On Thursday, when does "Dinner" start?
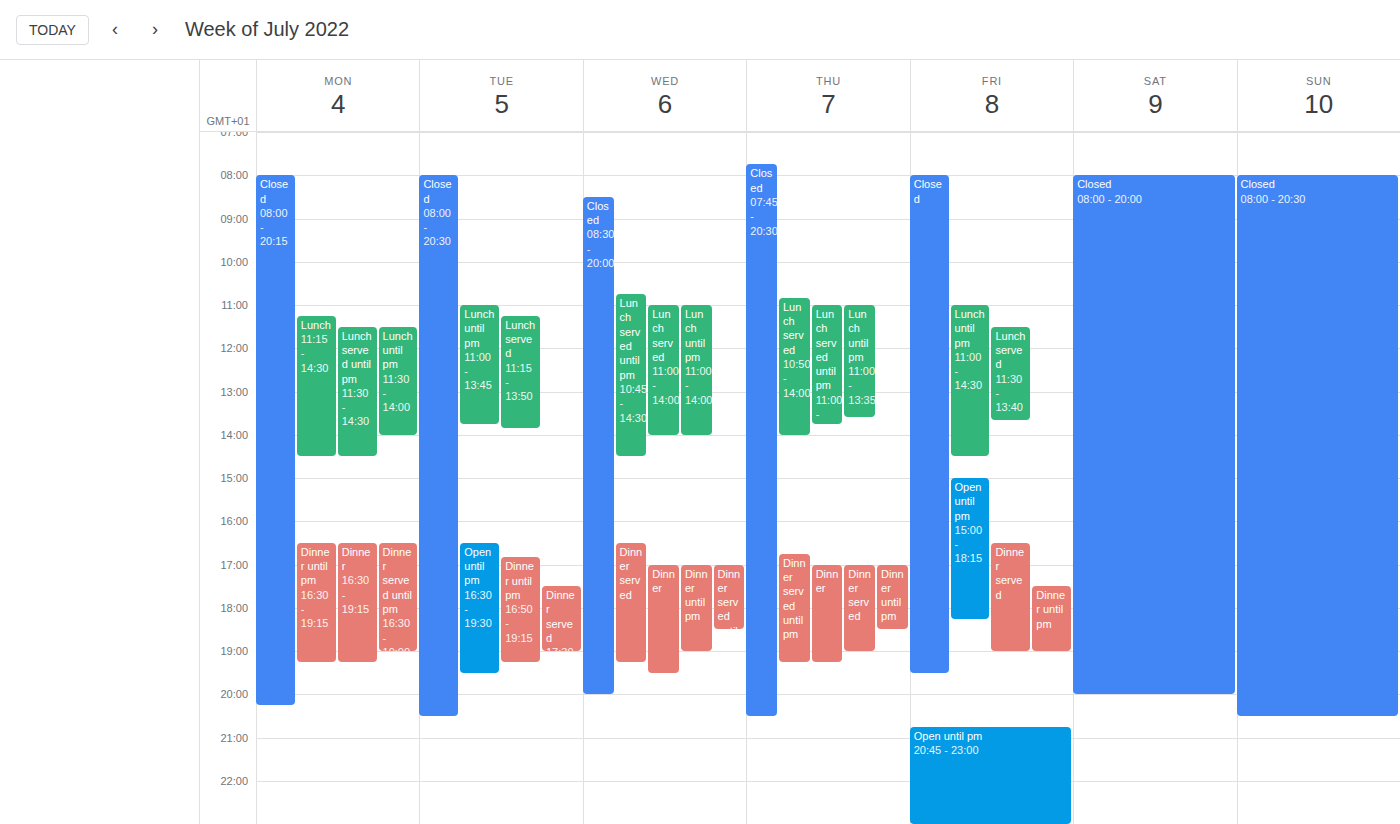
17:00